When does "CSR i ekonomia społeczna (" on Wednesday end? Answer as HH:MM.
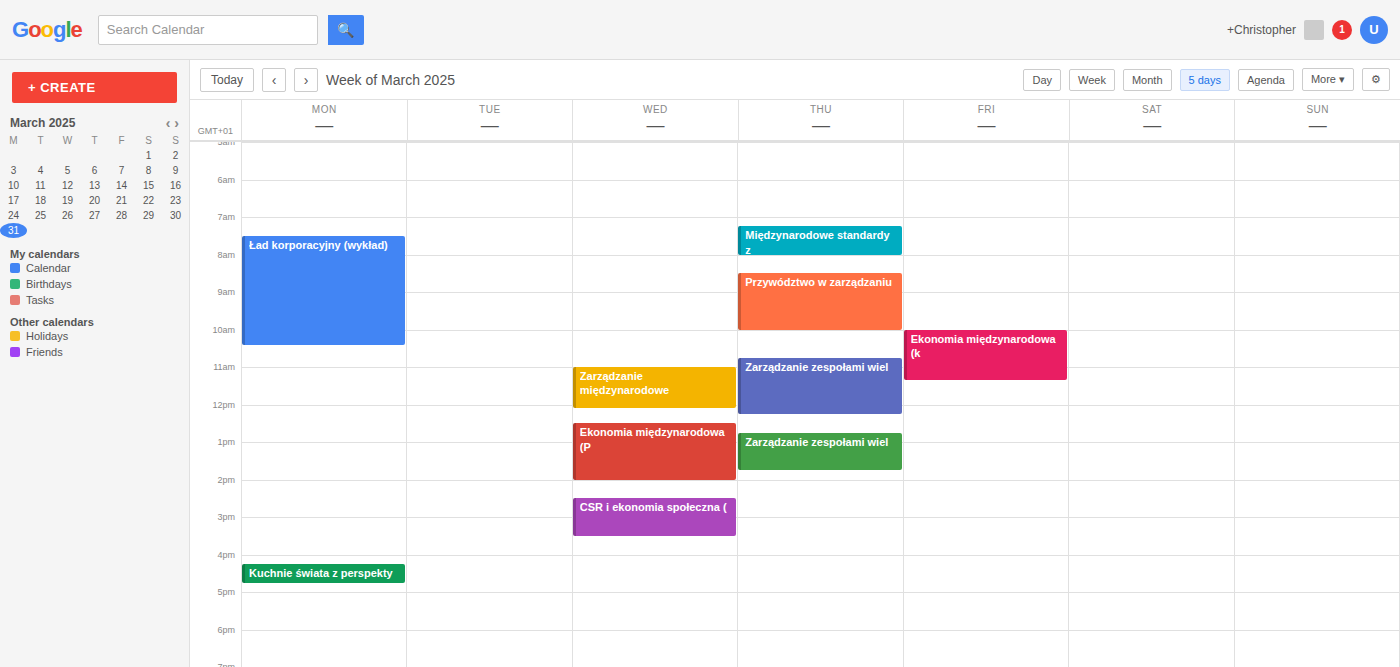
15:30